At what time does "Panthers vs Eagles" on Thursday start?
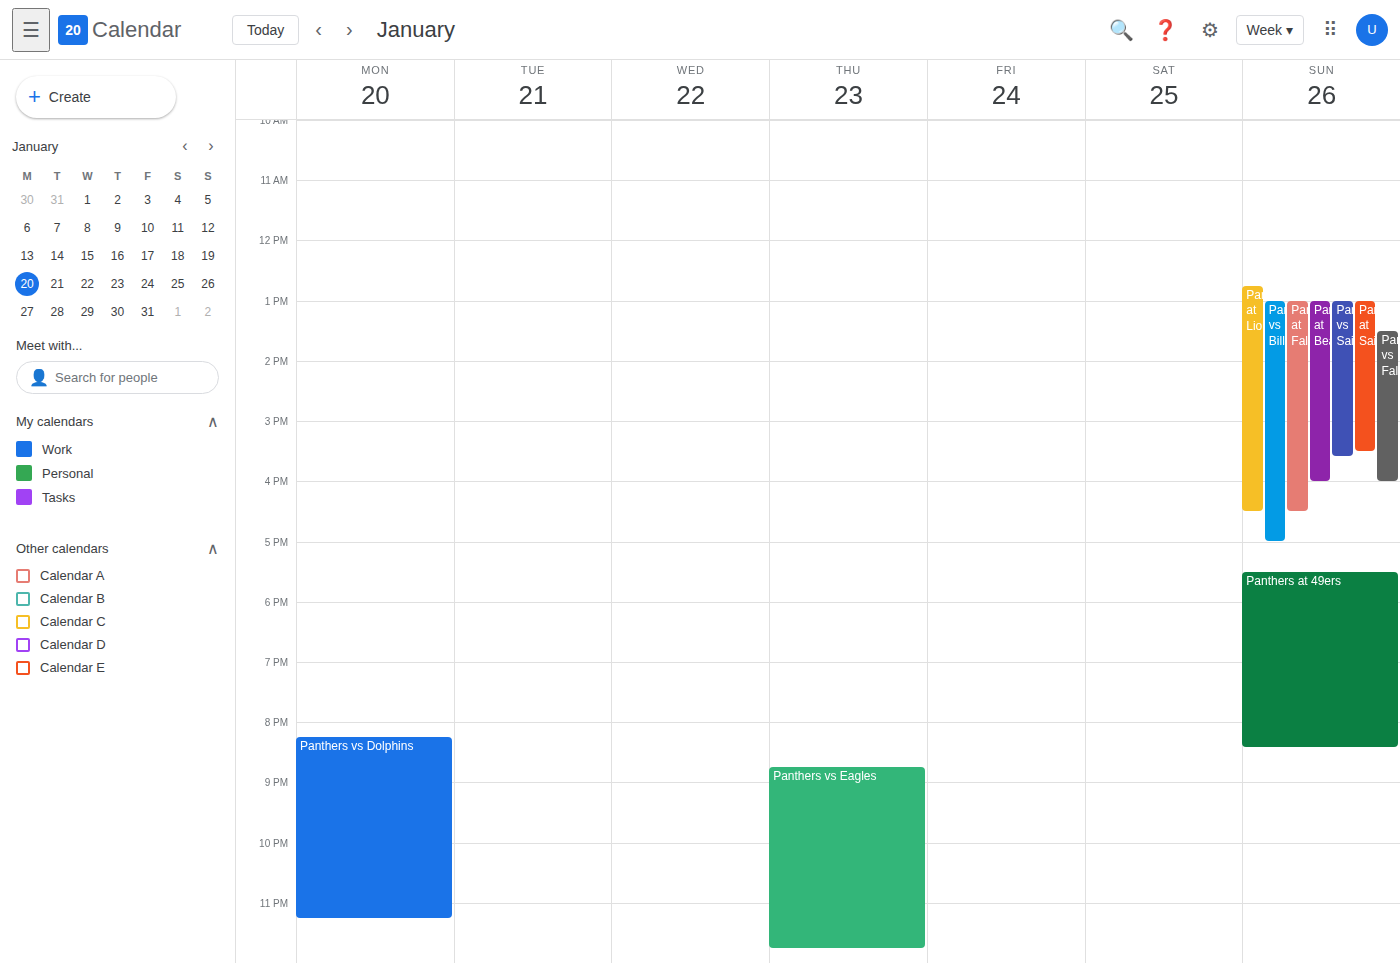
8:45 PM